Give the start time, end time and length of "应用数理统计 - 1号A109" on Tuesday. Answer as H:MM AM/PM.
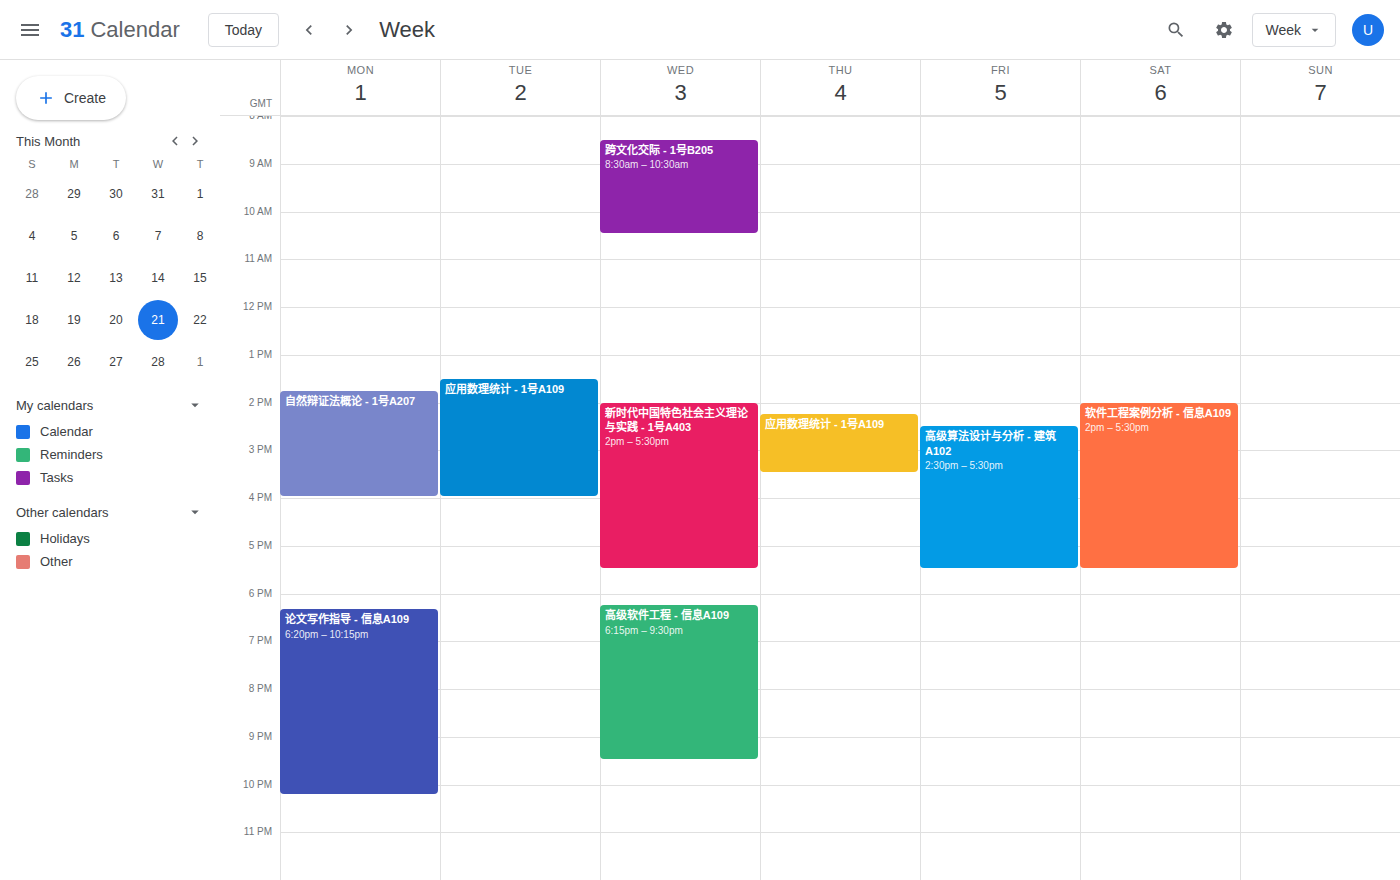
1:30 PM to 4:00 PM, 2 hours 30 minutes